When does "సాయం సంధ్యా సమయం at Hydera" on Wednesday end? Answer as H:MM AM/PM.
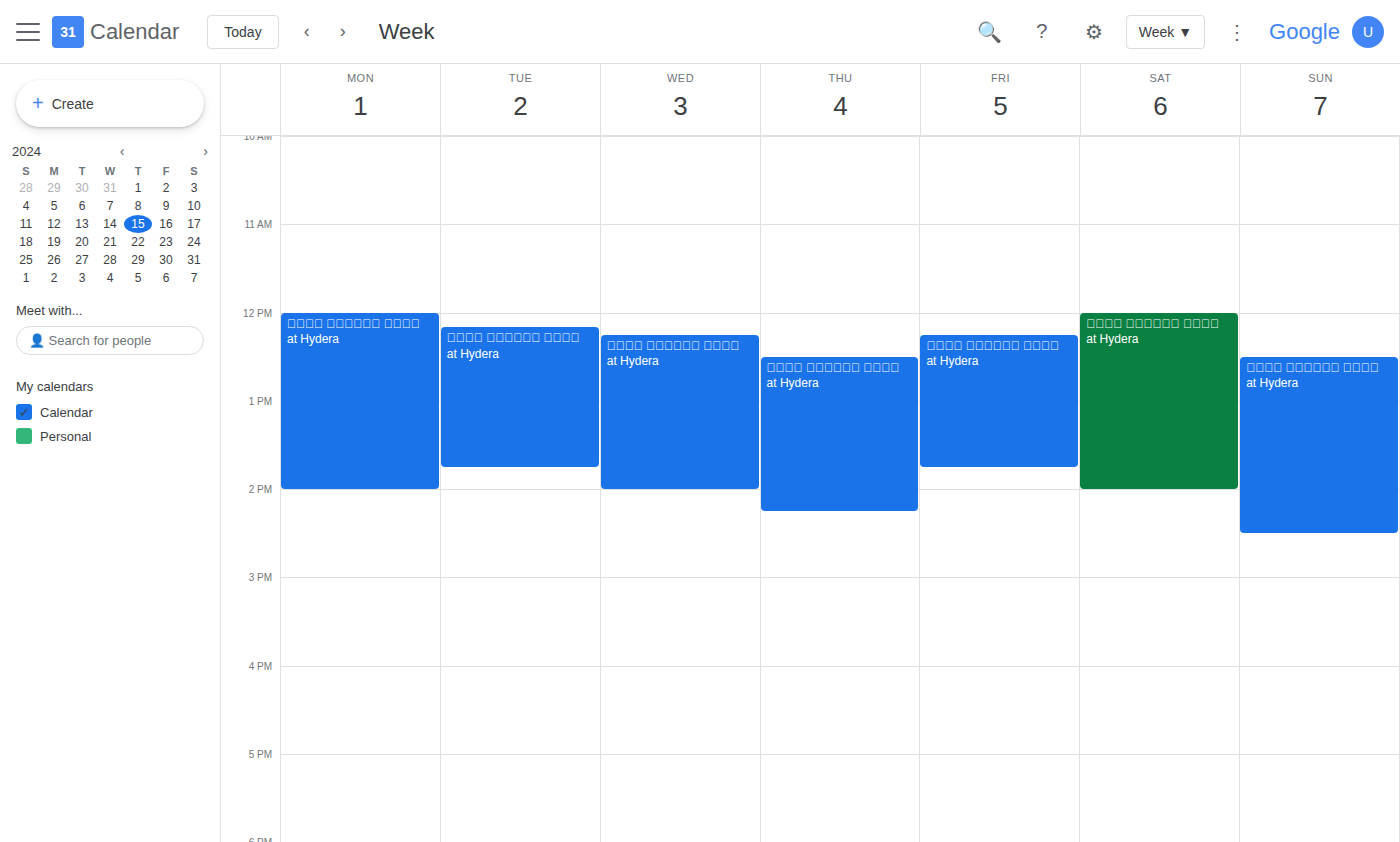
2:00 PM